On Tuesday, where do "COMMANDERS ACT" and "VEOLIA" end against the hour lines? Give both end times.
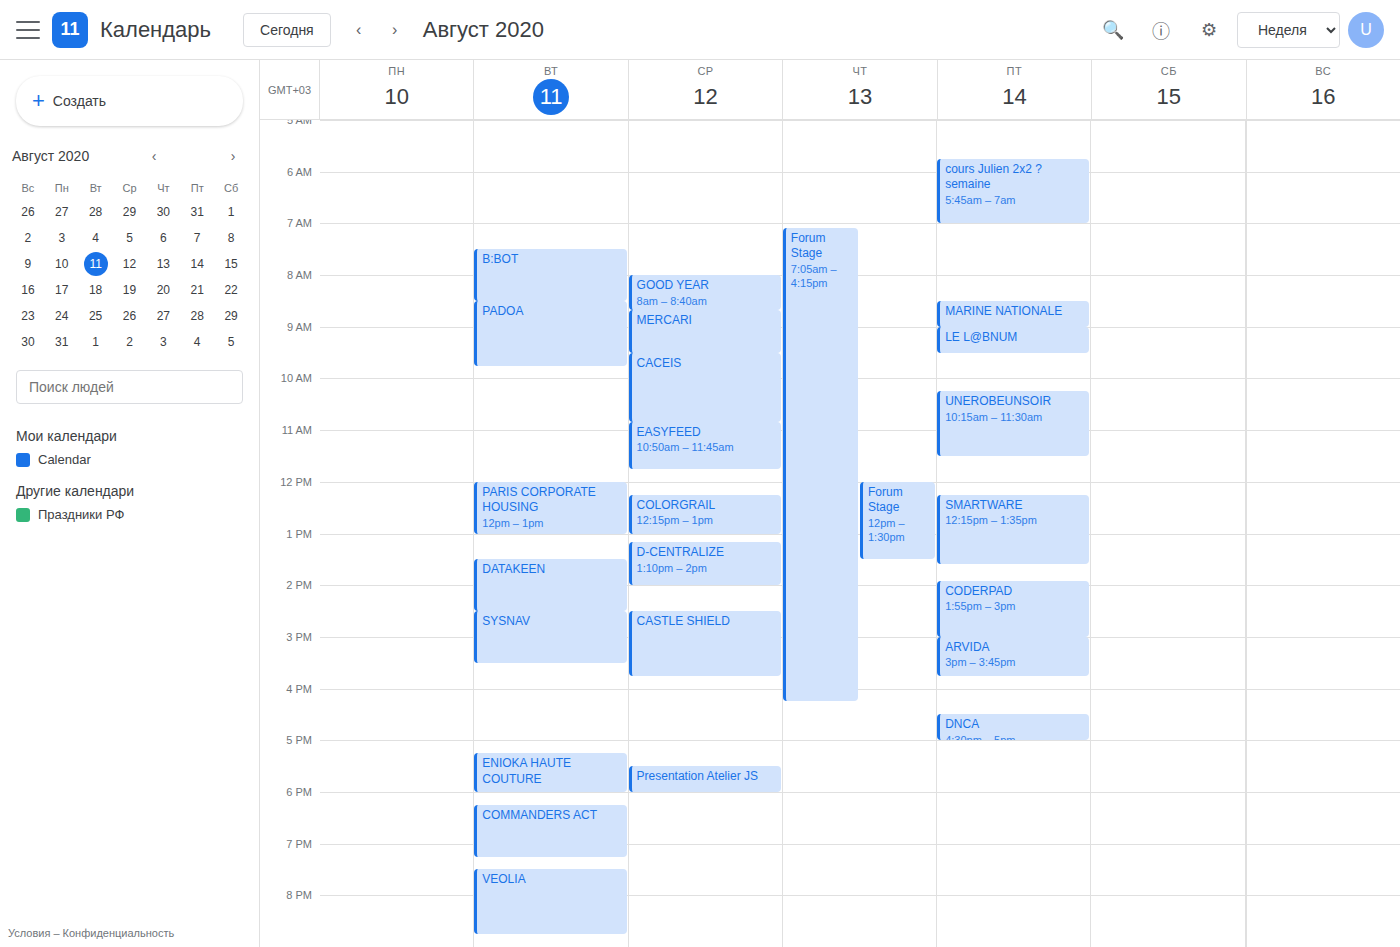
"COMMANDERS ACT": 7:15 PM, neither: a quarter of the way from the 7 PM line to the 8 PM line. "VEOLIA": 8:45 PM, neither: three quarters of the way from the 8 PM line to the 9 PM line.